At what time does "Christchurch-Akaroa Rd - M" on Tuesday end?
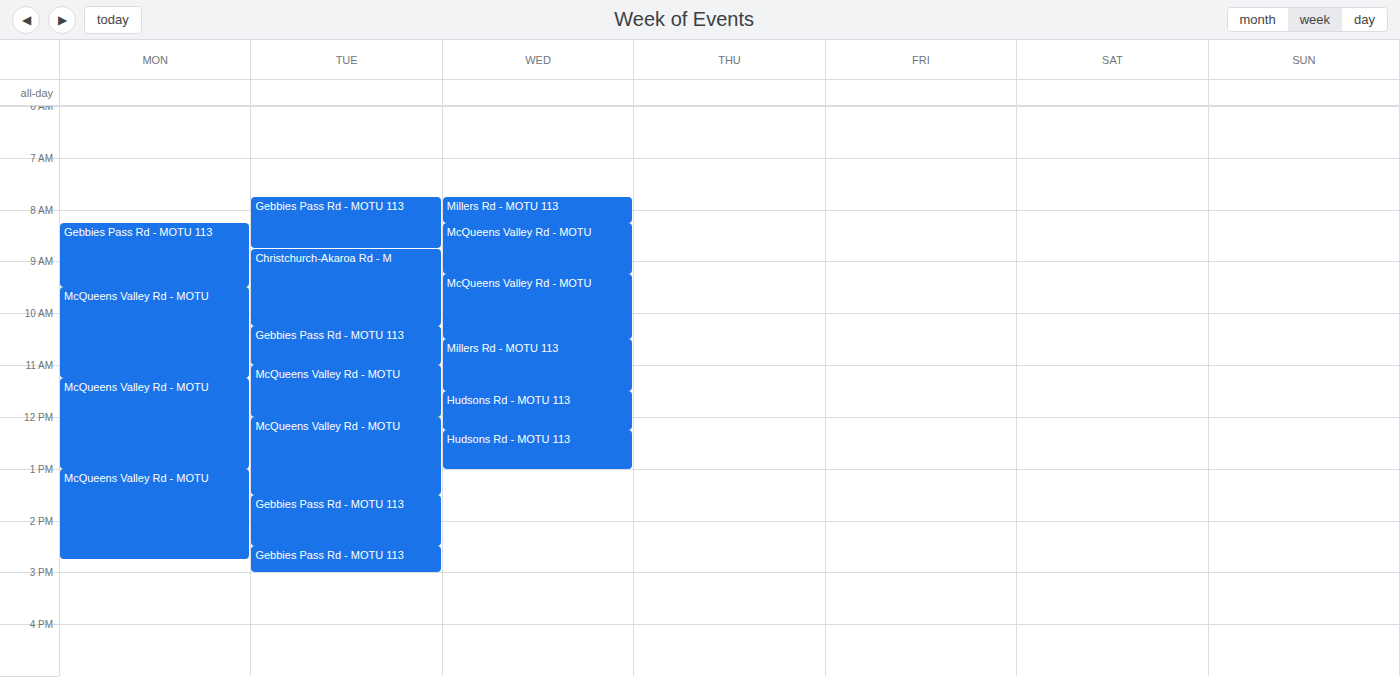
10:15